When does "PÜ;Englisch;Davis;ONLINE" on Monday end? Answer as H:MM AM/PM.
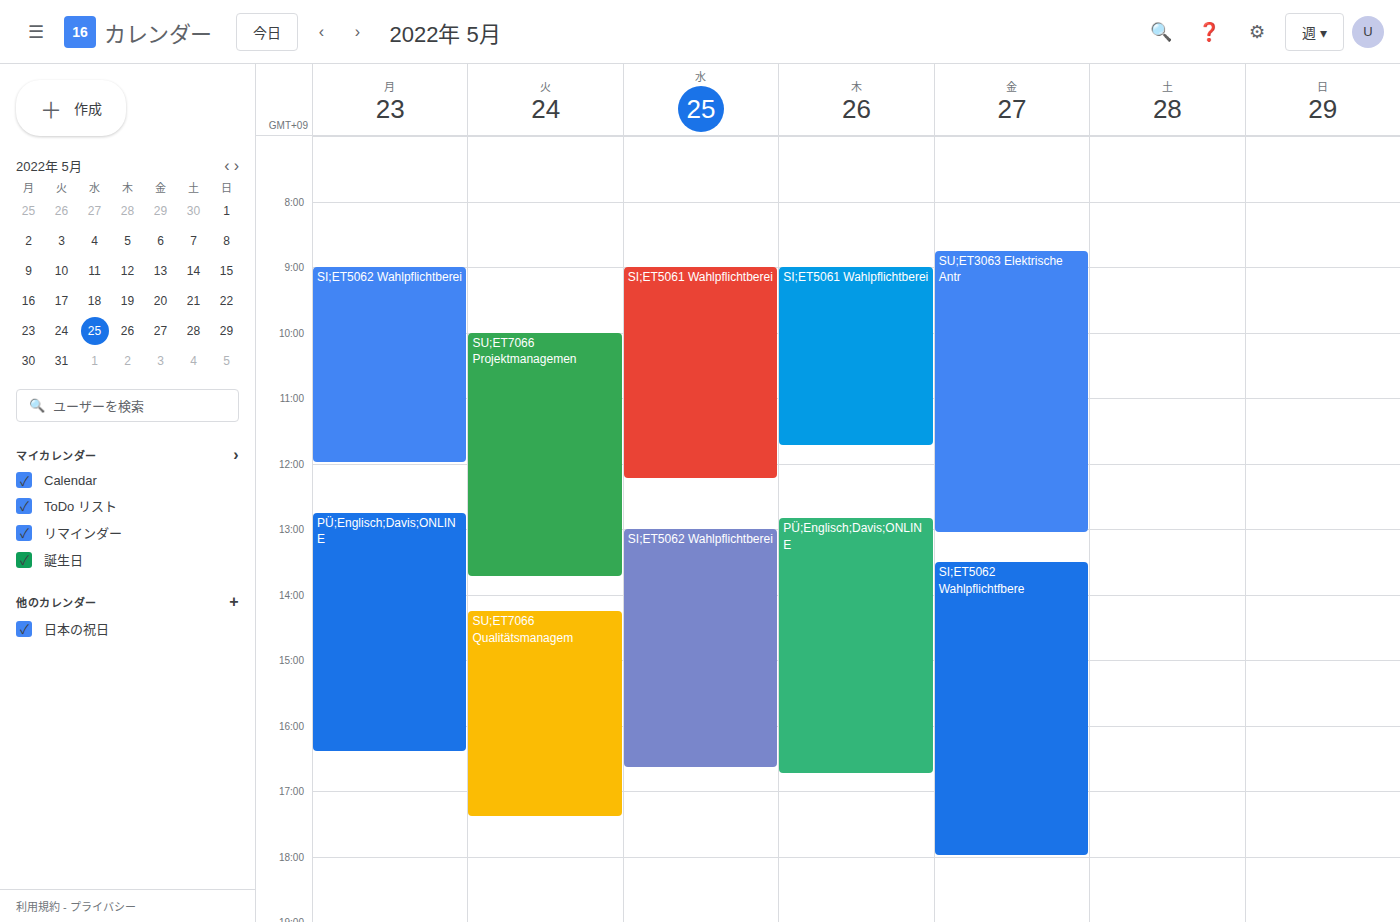
4:25 PM